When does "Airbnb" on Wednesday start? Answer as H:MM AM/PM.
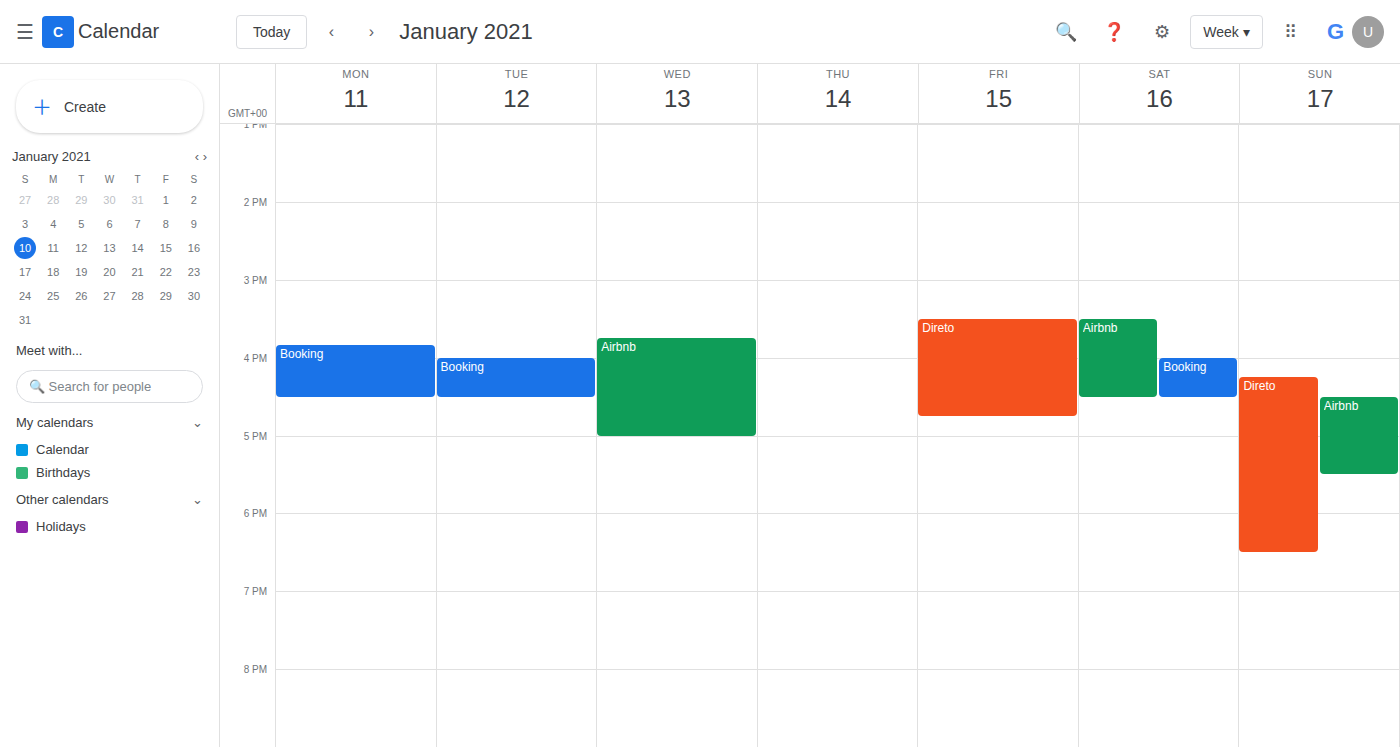
3:45 PM